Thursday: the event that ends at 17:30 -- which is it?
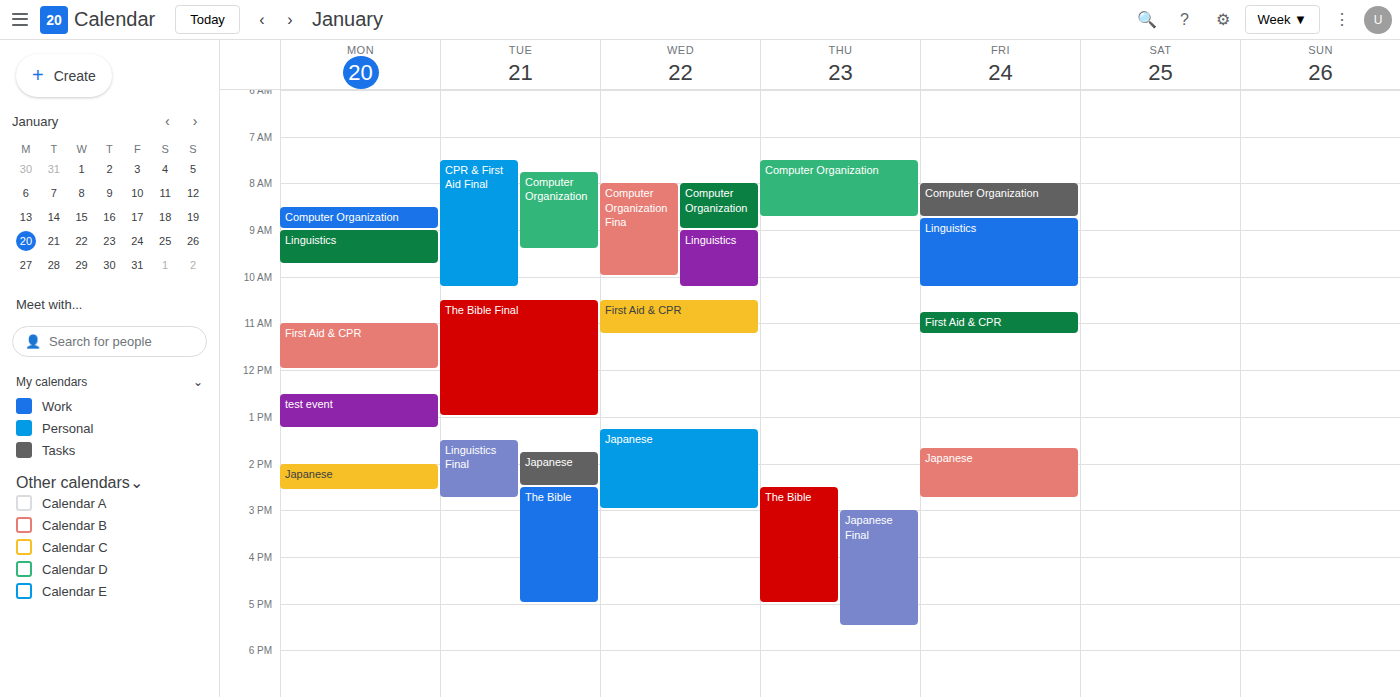
"Japanese Final"